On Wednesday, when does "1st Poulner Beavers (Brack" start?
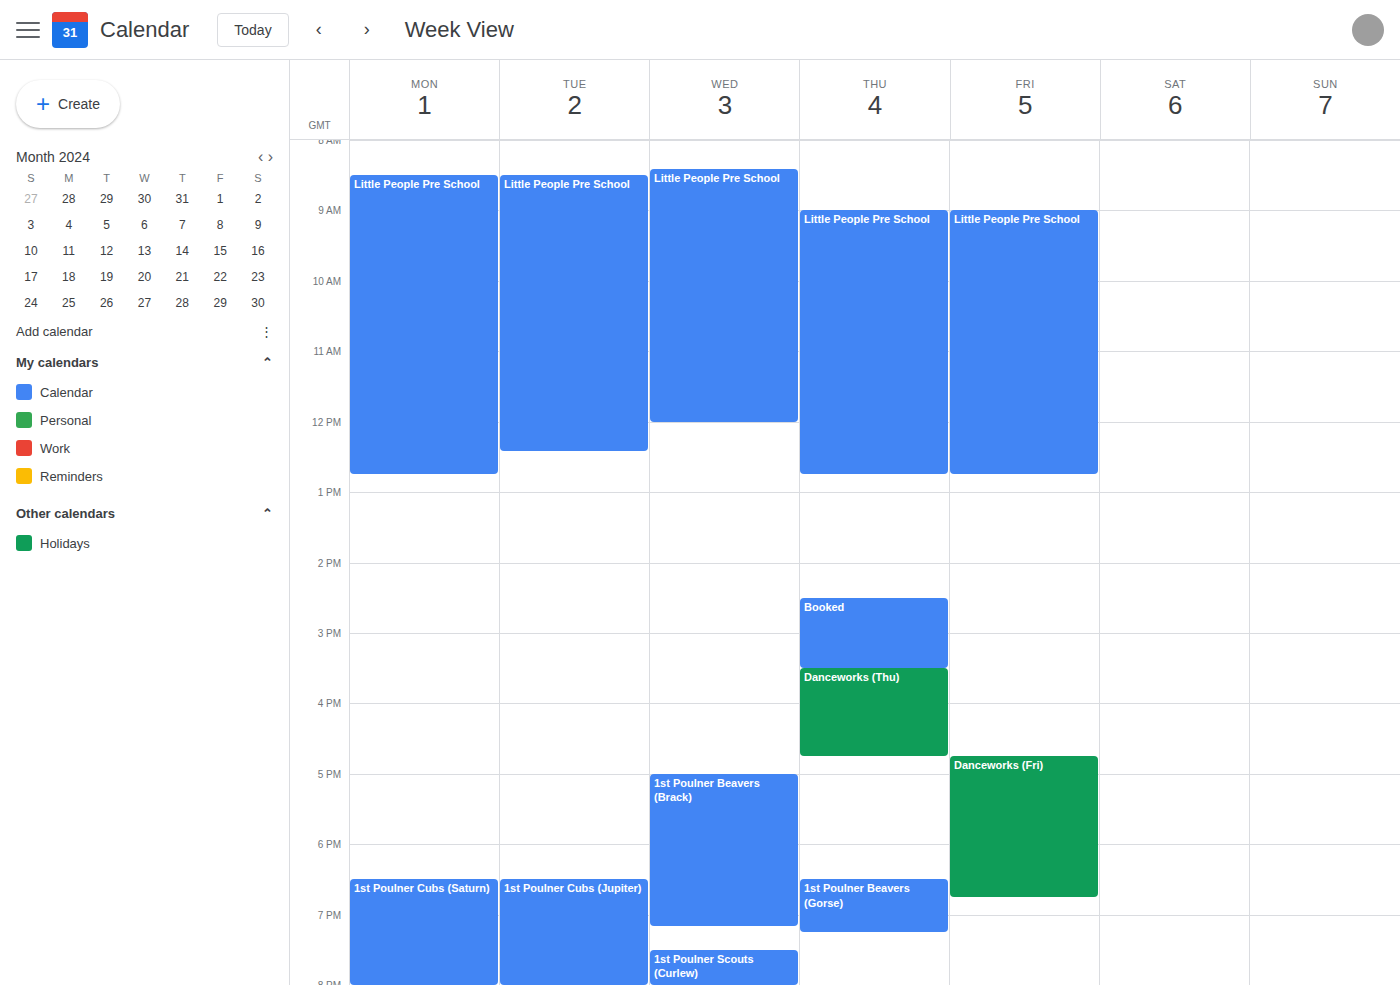
5:00 PM